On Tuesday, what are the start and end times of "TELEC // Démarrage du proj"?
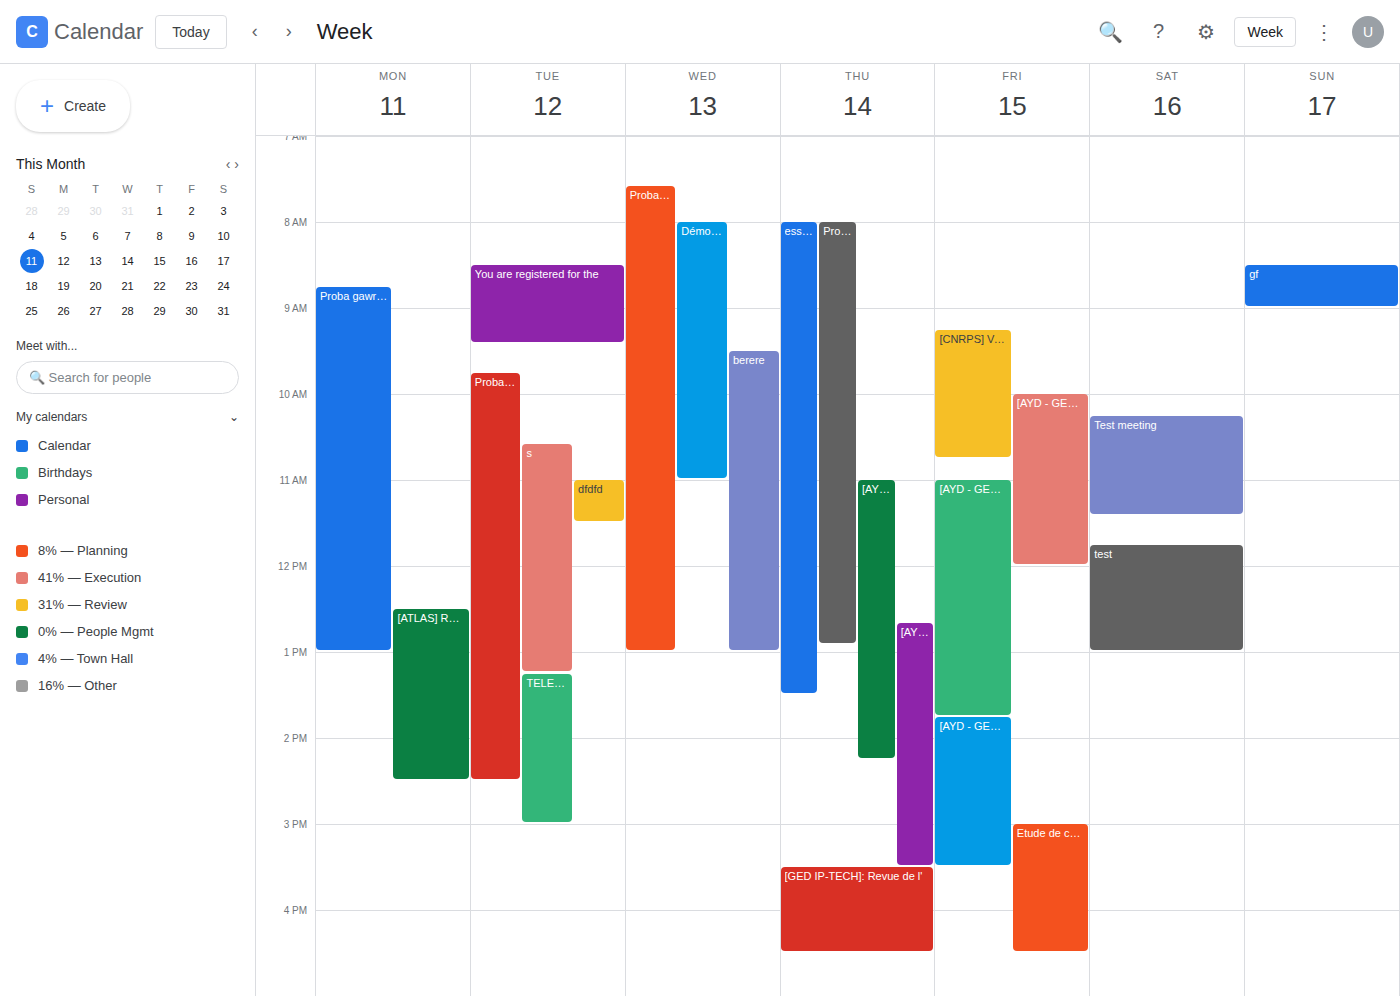
1:15 PM to 3:00 PM